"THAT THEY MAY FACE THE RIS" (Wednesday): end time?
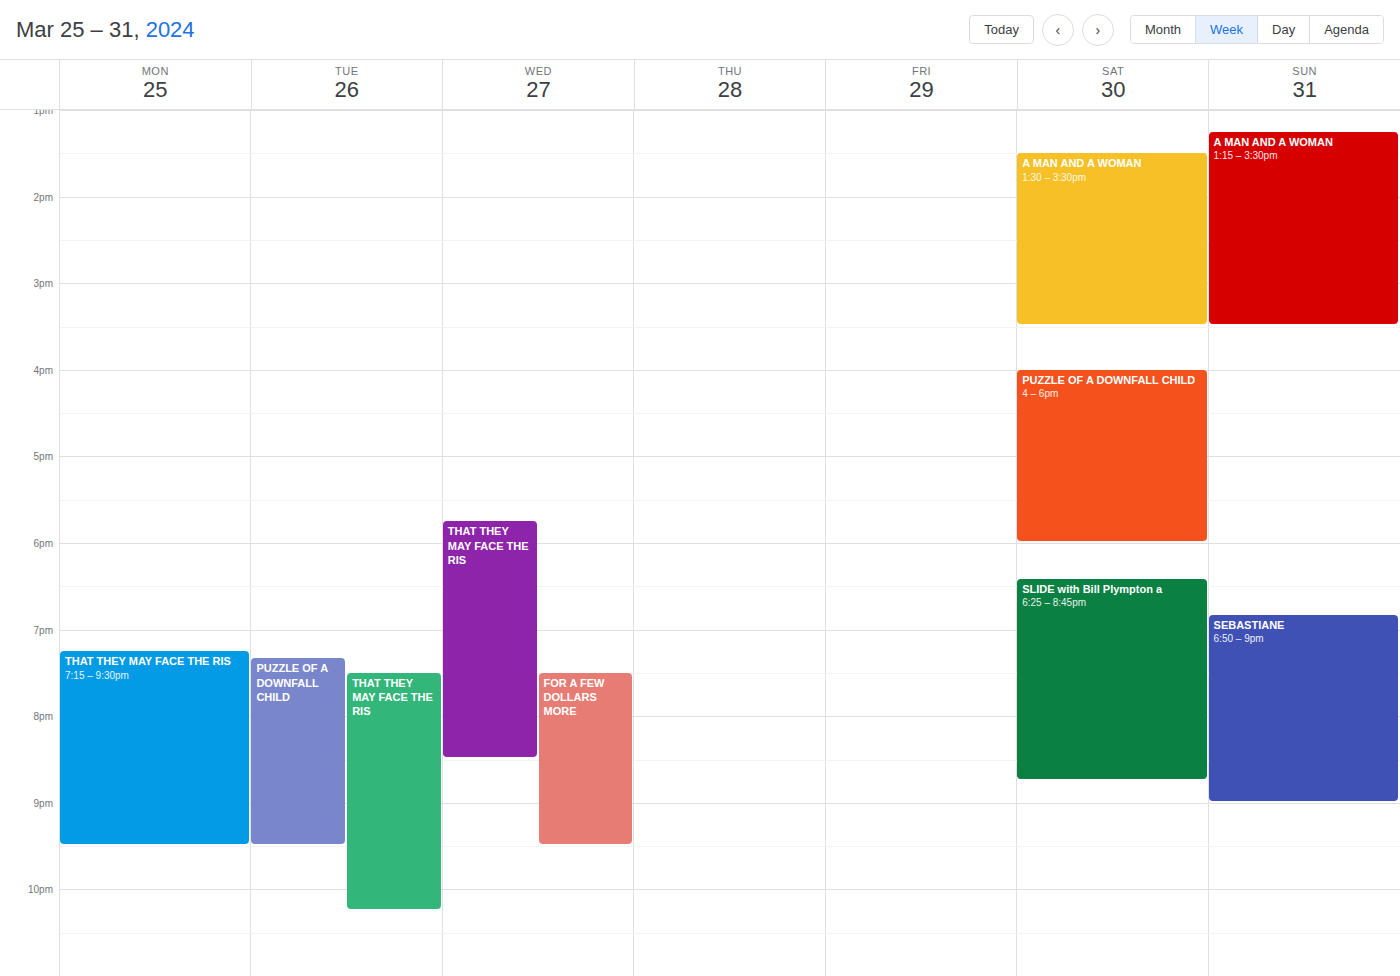
8:30 PM